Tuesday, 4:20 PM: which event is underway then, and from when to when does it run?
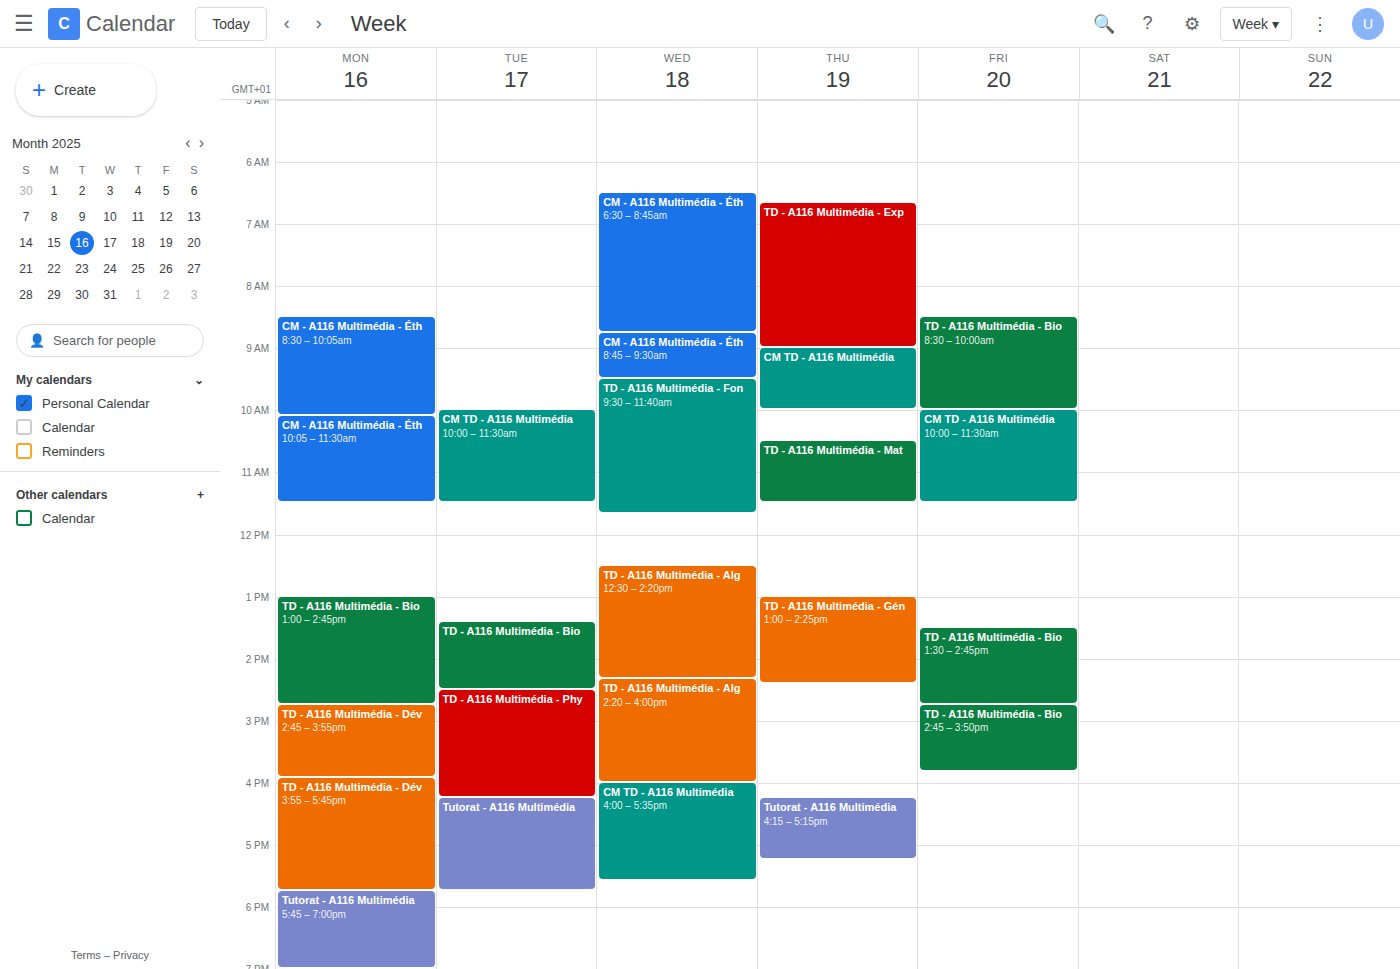
"Tutorat - A116 Multimédia", 4:15 PM to 5:45 PM